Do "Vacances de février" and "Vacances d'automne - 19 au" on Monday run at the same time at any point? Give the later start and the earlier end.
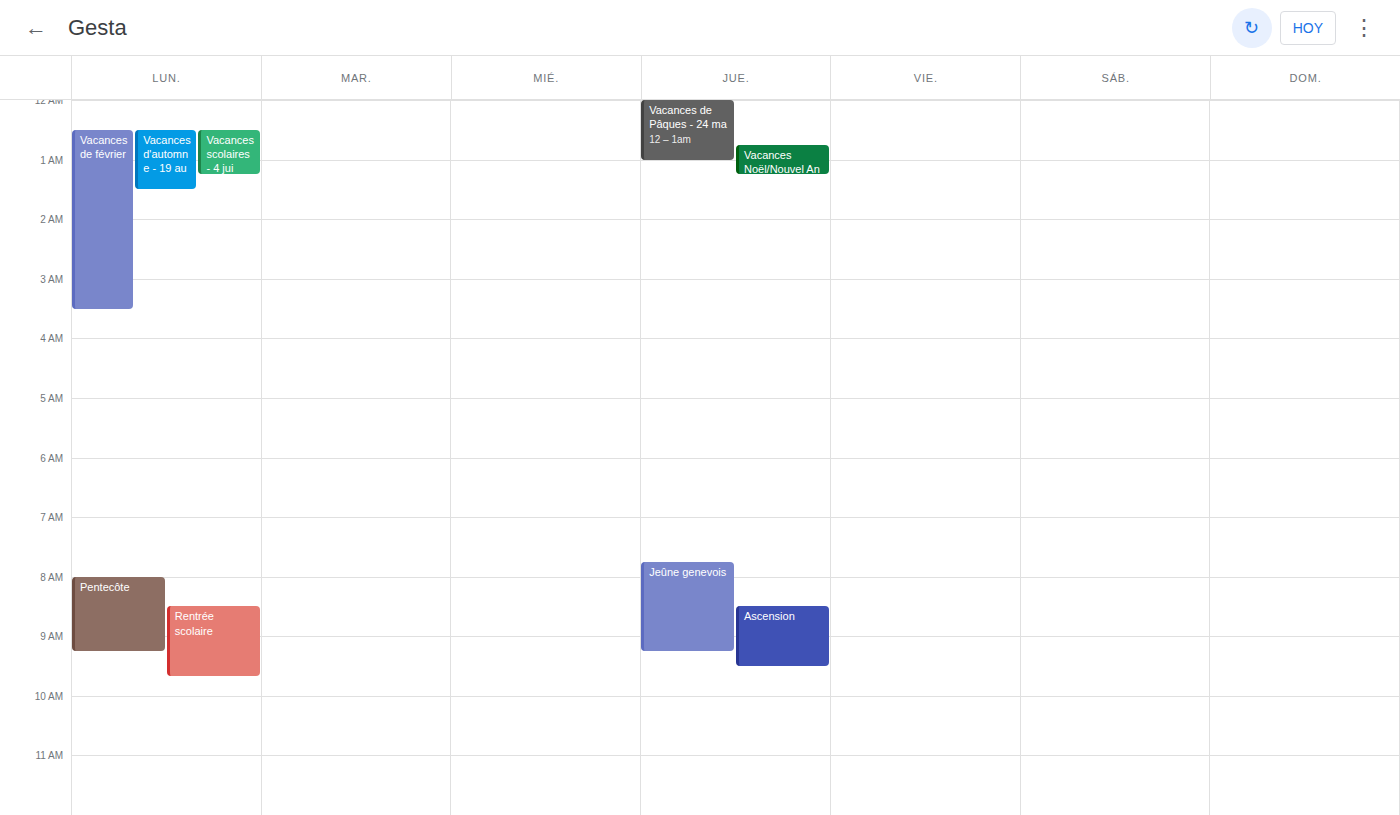
"Vacances d'automne - 19 au" runs 12:30 AM to 1:30 AM, inside "Vacances de février" -- they overlap.